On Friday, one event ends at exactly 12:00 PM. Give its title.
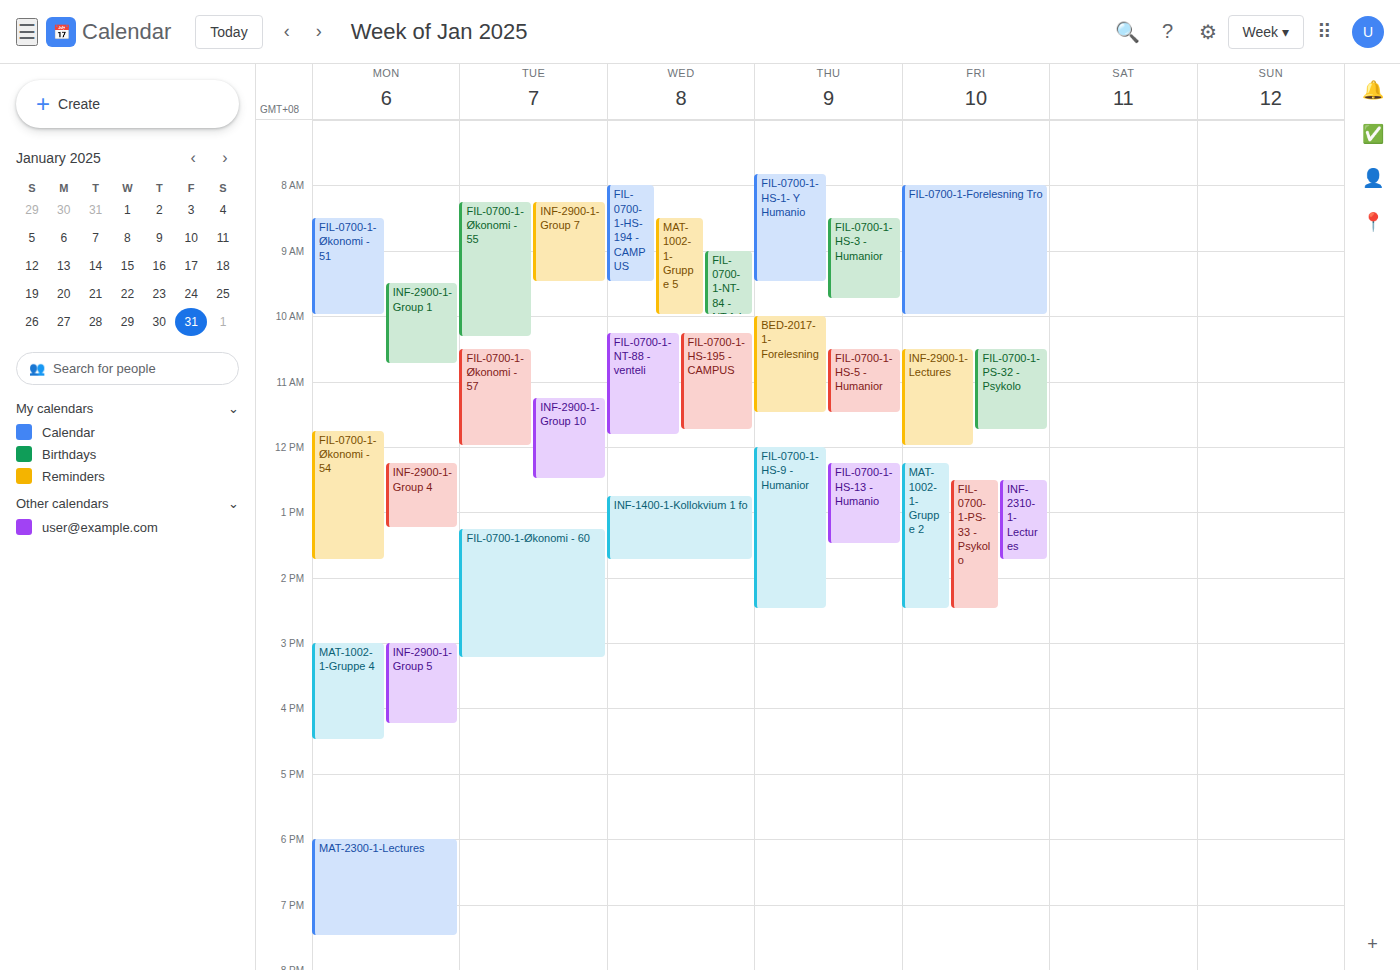
"INF-2900-1-Lectures"